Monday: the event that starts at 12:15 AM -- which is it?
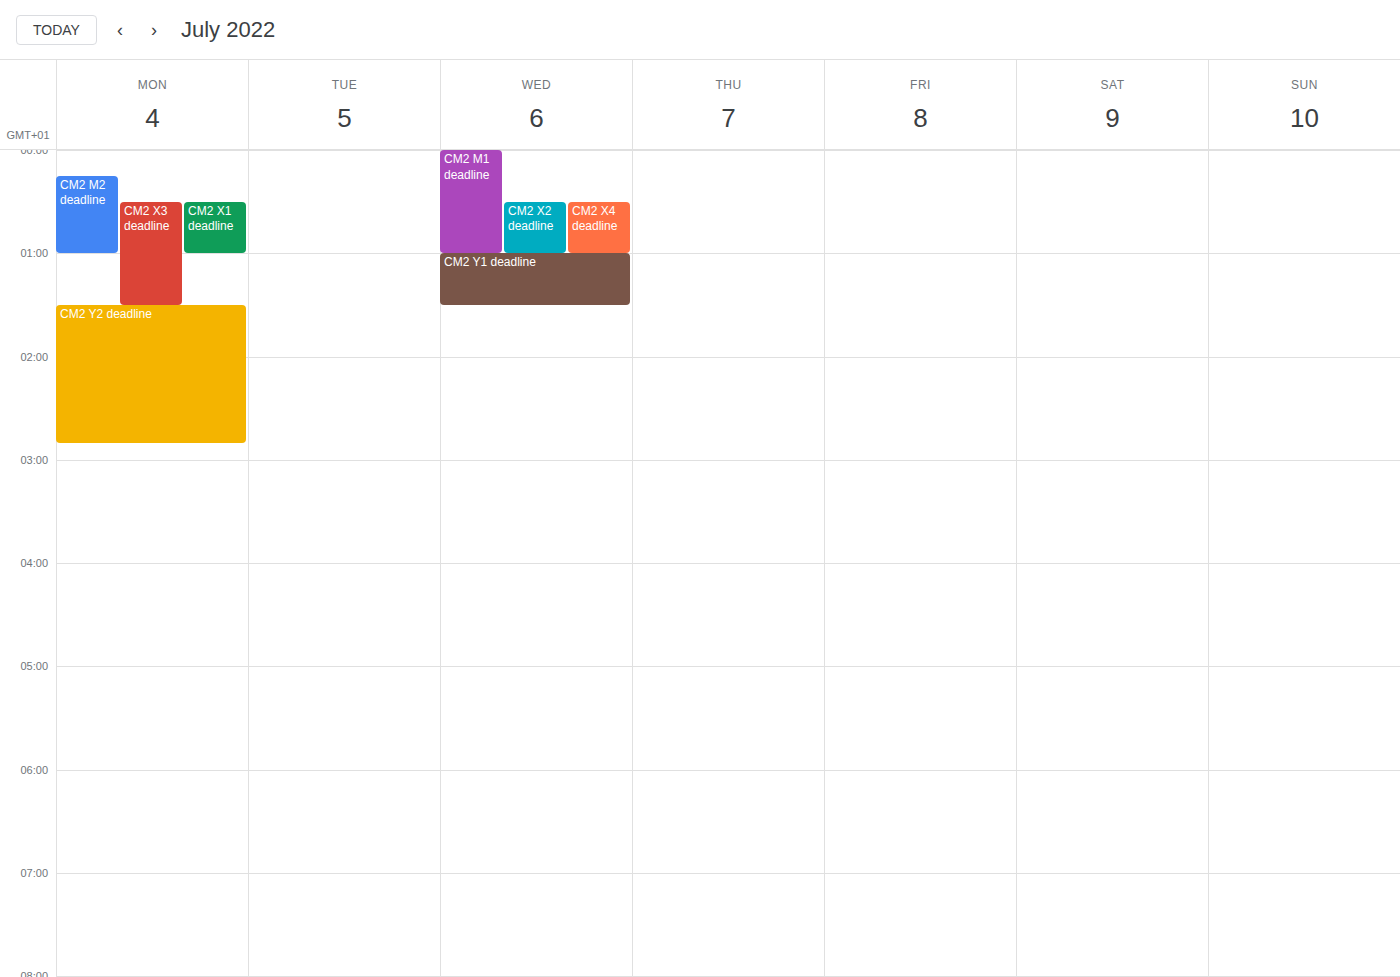
"CM2 M2 deadline"